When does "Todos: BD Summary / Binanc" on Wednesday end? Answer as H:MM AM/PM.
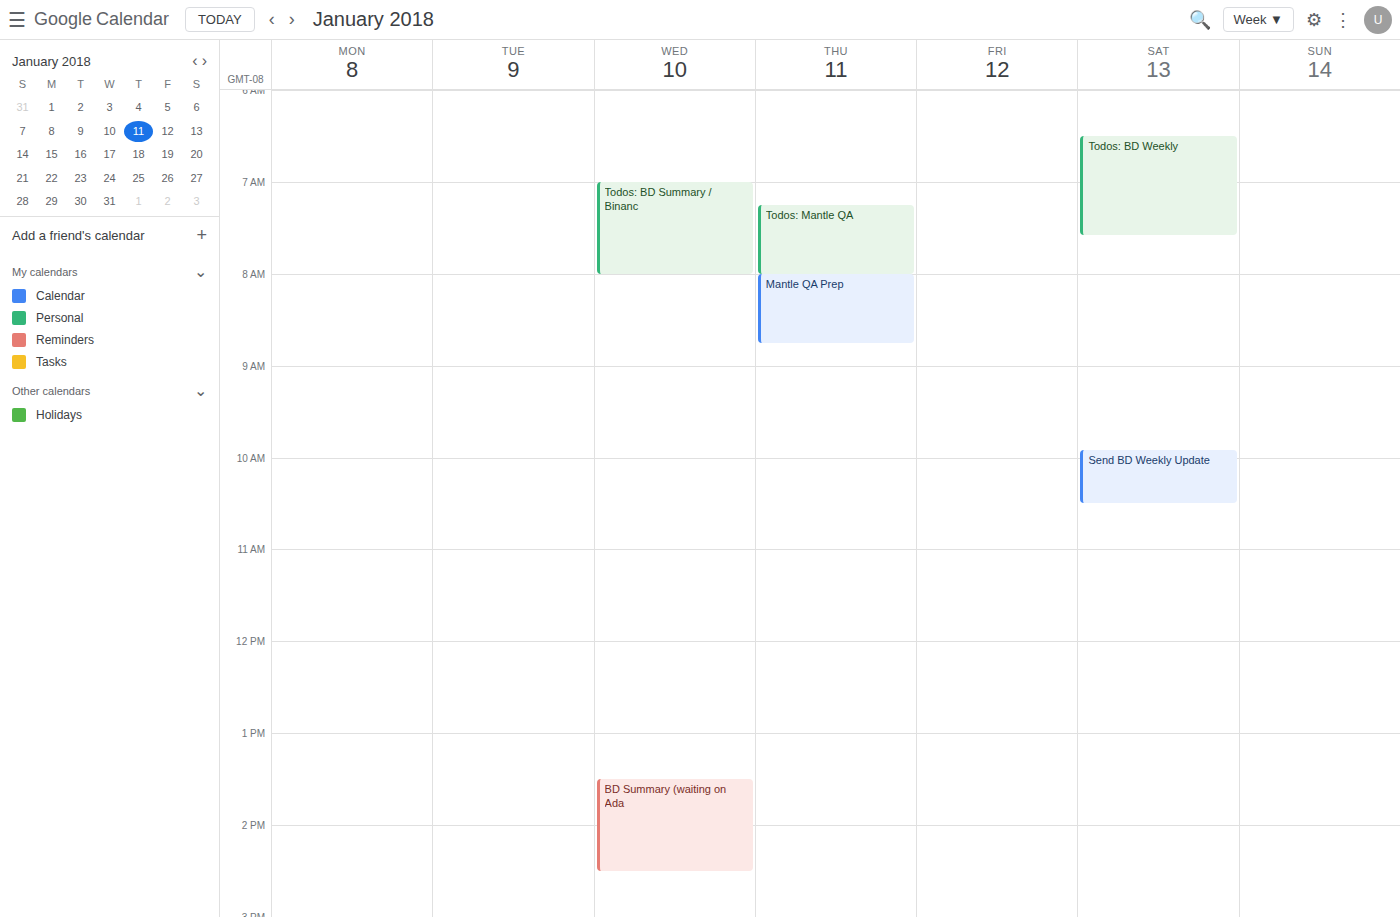
8:00 AM